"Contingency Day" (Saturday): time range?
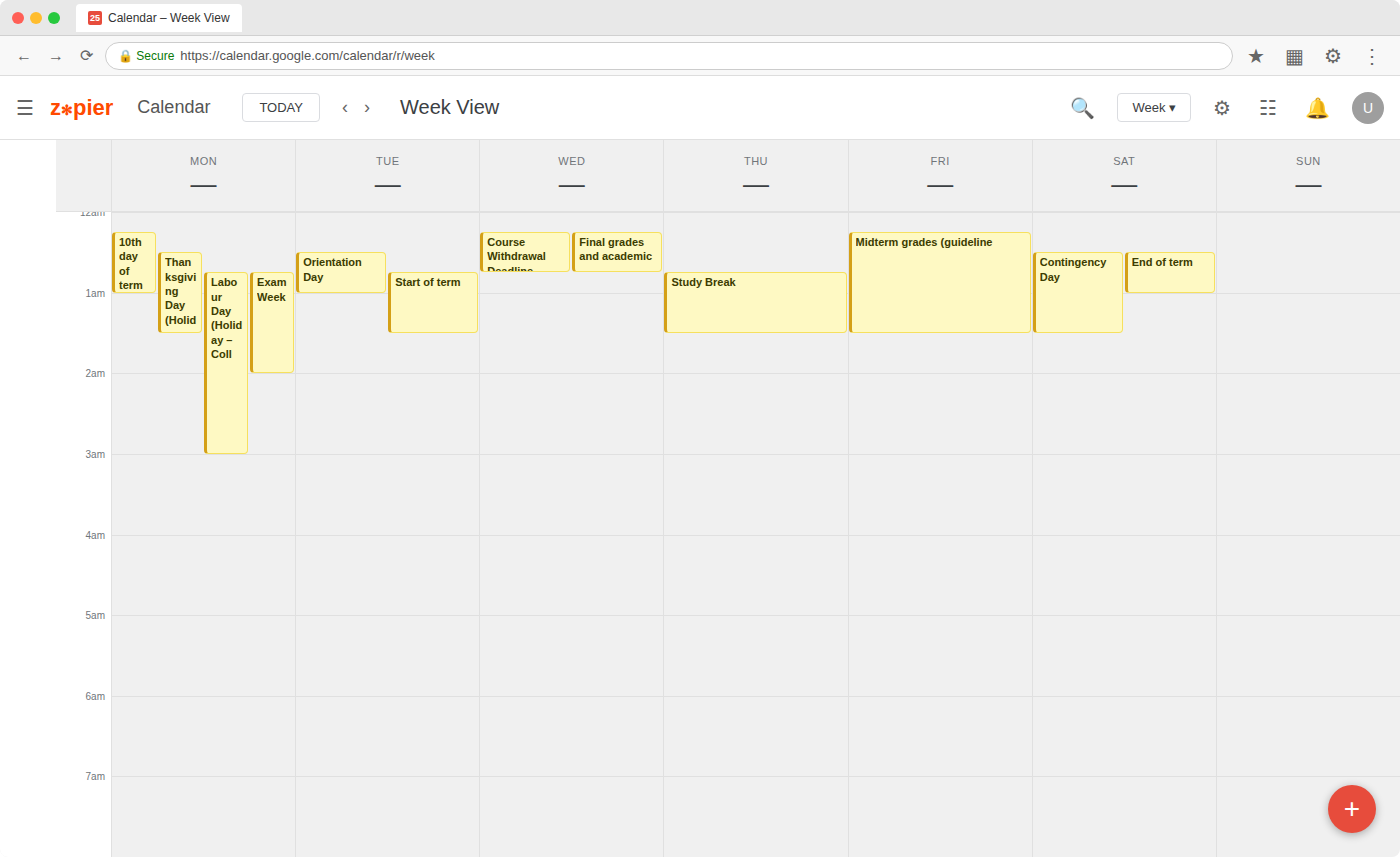
12:30 AM to 1:30 AM